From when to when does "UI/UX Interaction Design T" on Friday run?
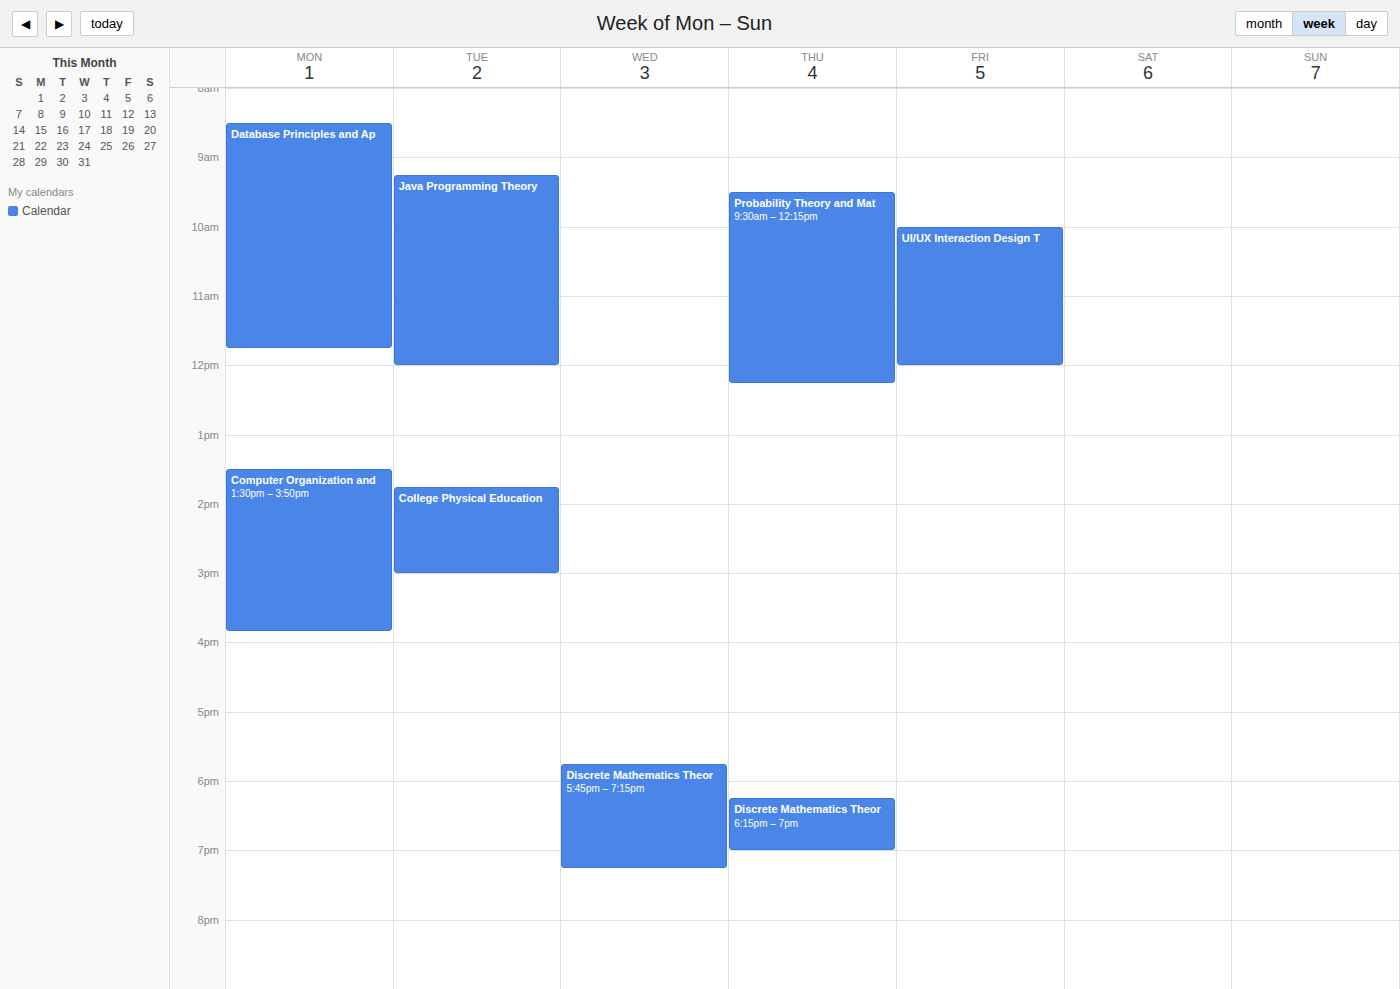
10:00 AM to 12:00 PM